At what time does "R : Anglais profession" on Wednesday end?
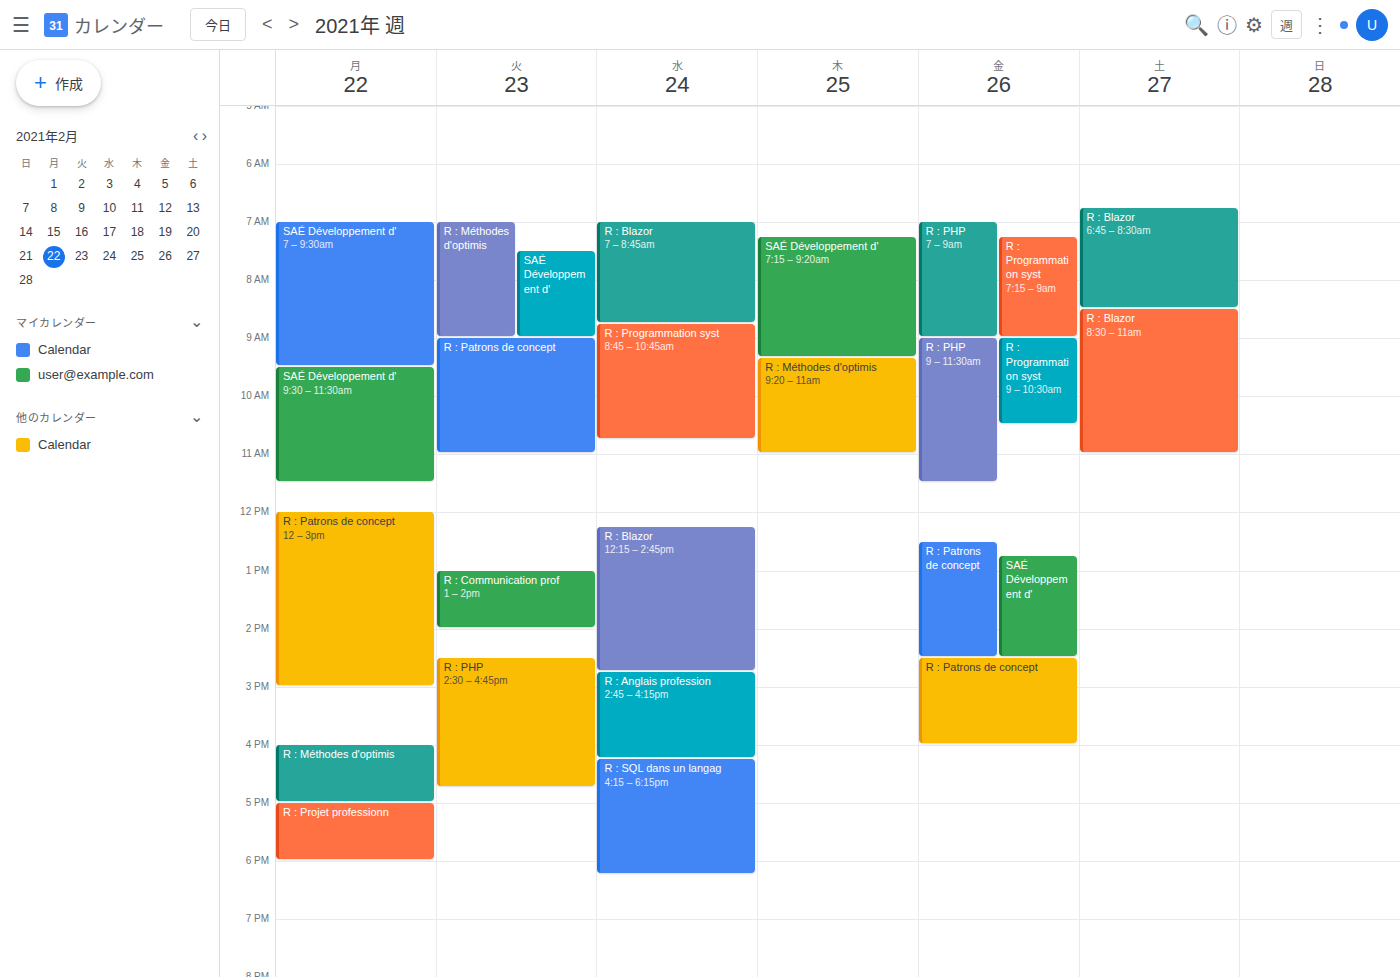
16:15